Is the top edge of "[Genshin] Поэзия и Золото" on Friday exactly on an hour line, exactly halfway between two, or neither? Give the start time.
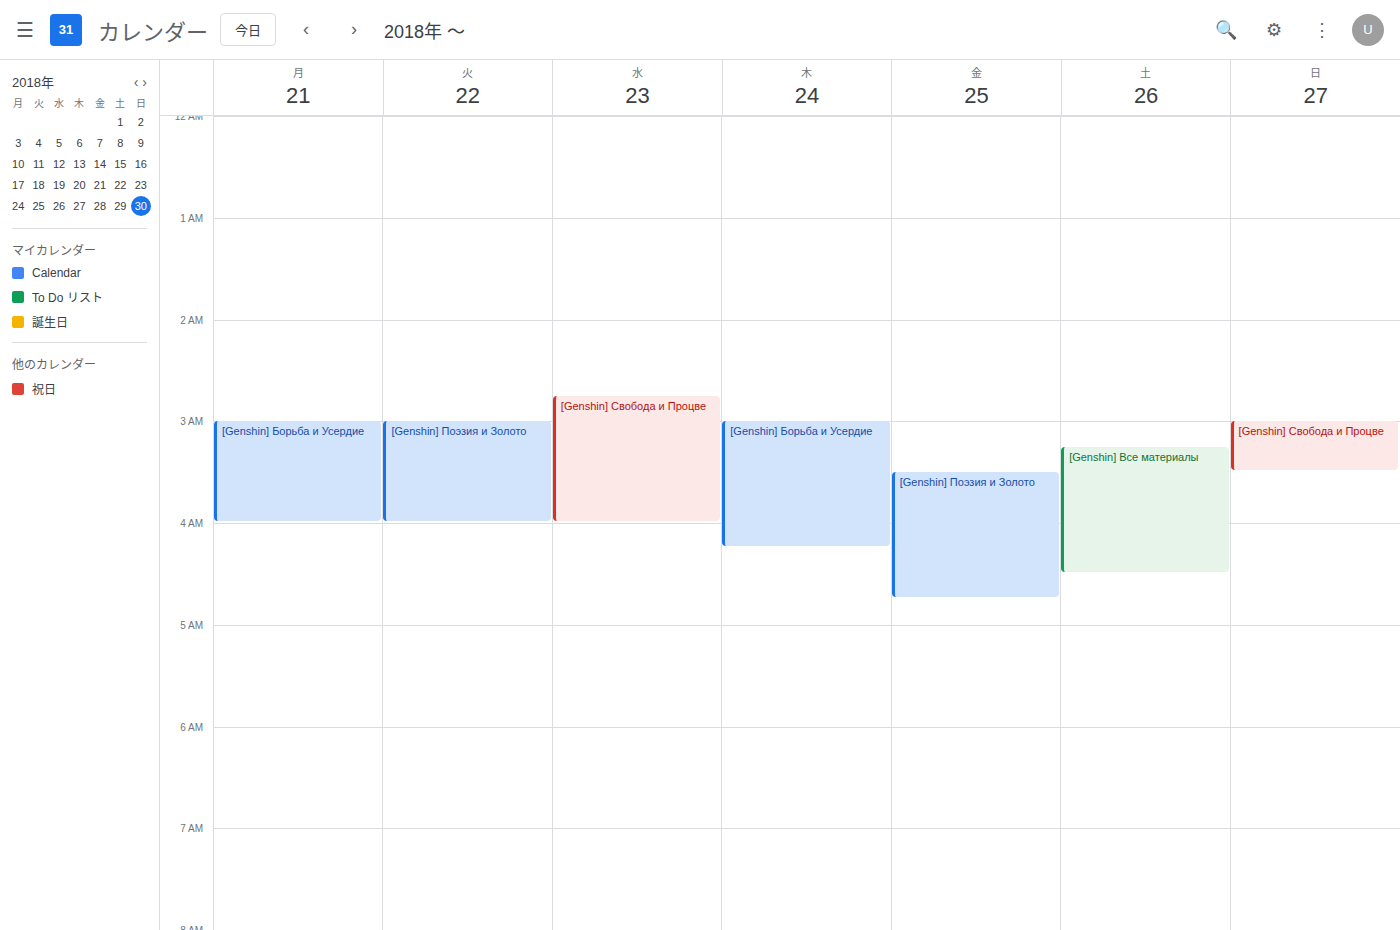
3:30 AM -- halfway between the 3 AM and 4 AM lines.